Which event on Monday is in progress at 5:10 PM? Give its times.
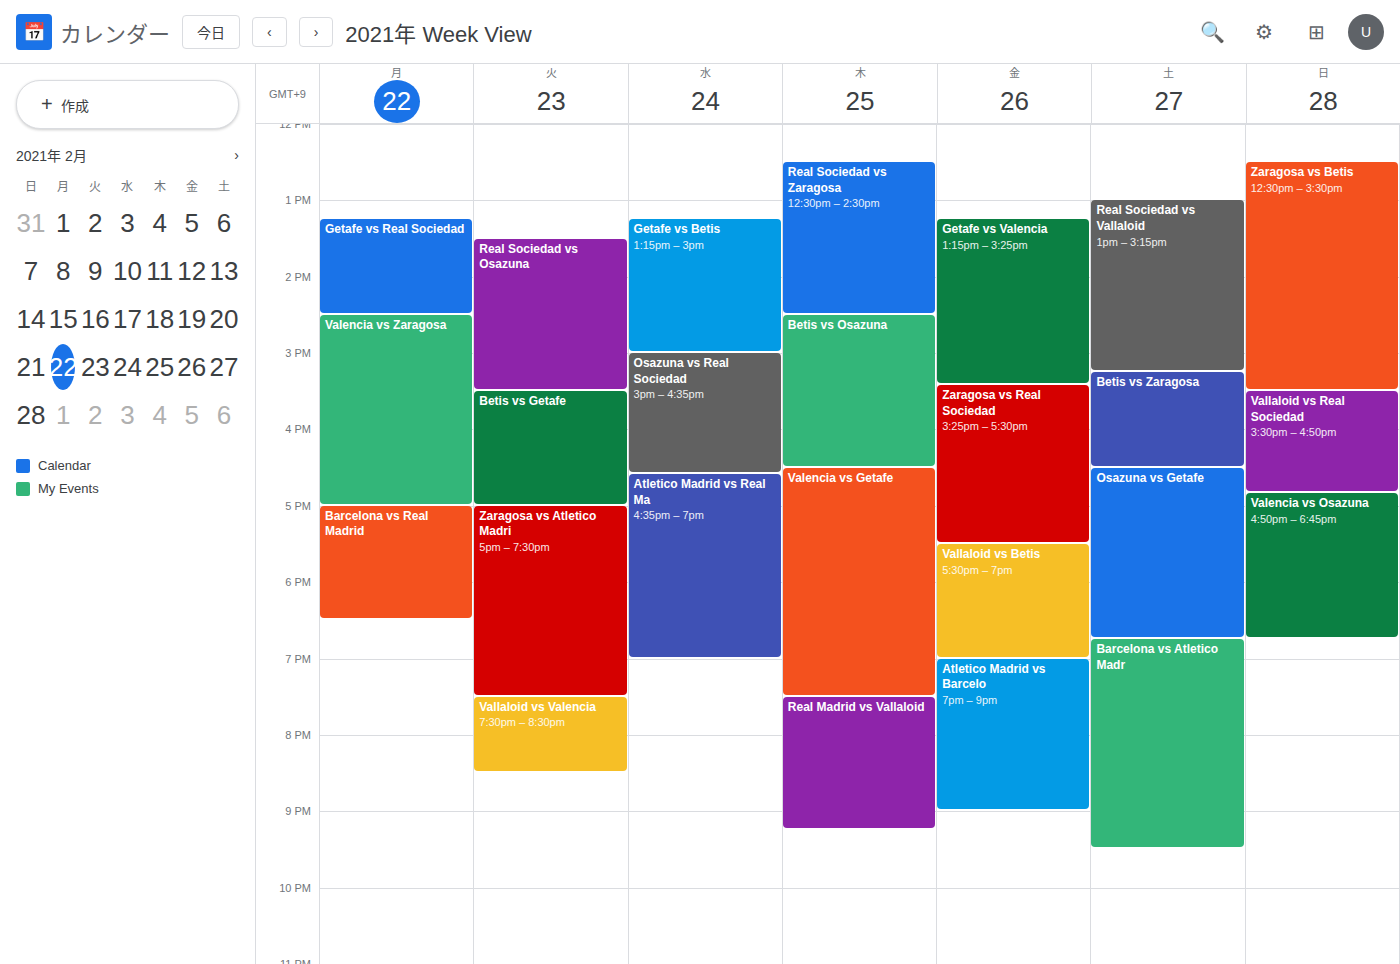
"Barcelona vs Real Madrid", 5:00 PM to 6:30 PM